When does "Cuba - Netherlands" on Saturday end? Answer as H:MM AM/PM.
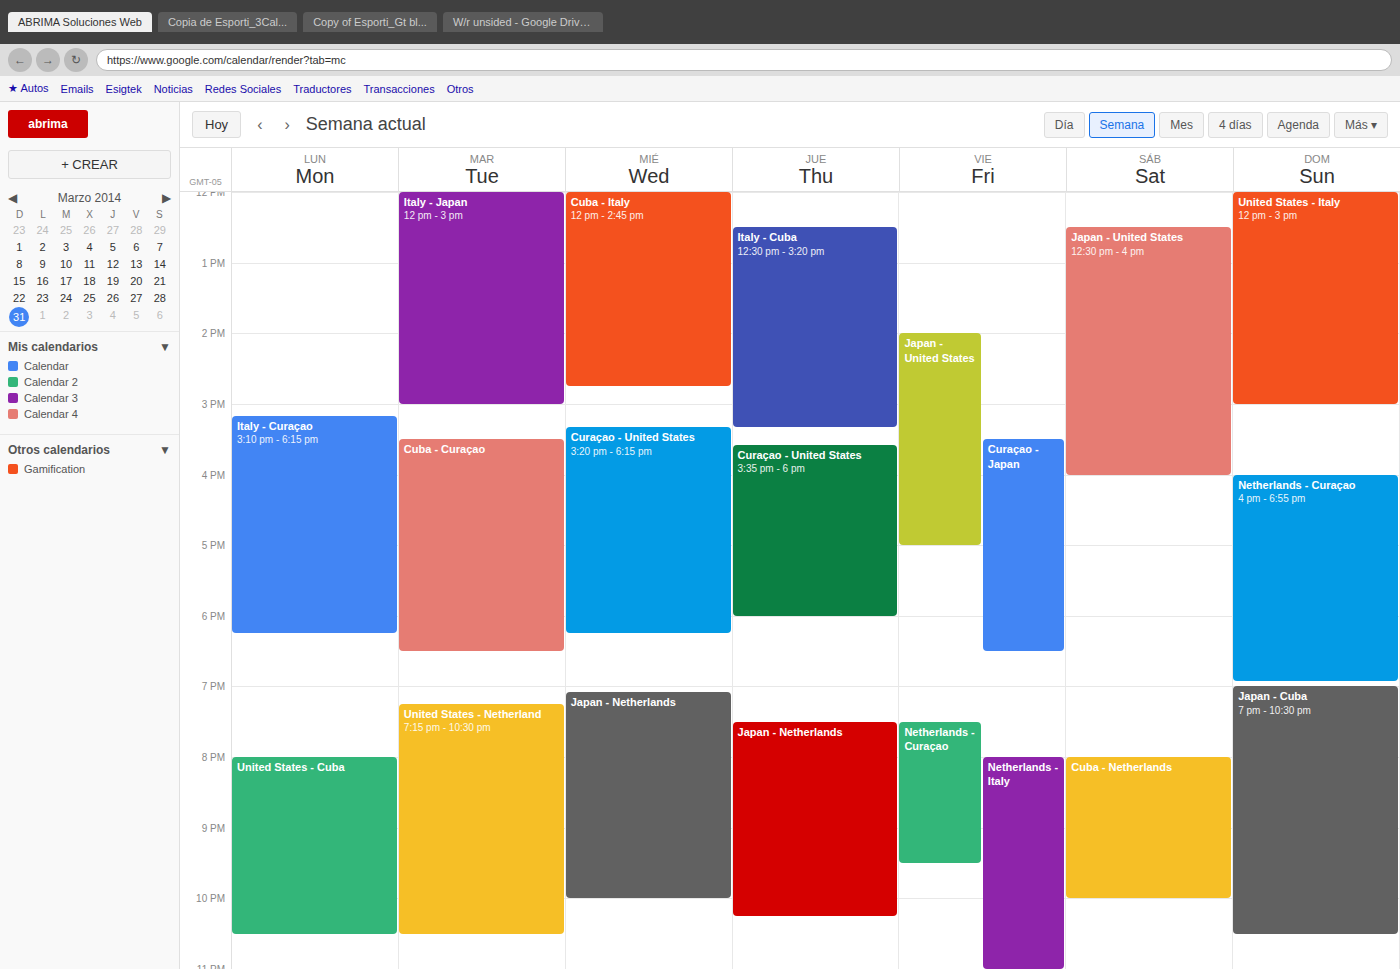
10:00 PM